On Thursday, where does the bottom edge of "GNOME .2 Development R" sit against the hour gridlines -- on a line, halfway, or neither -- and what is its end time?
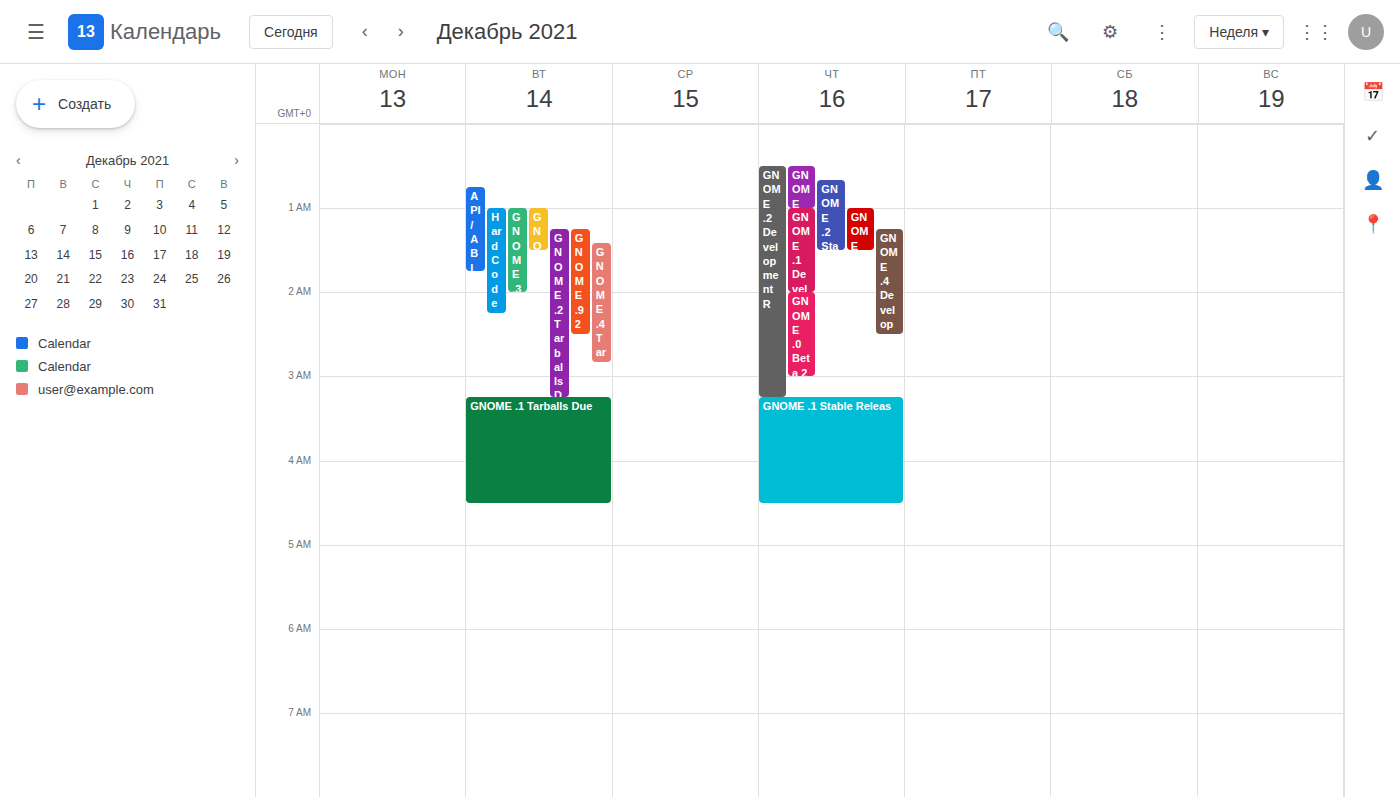
3:15 AM -- neither: a quarter of the way from the 3 AM line to the 4 AM line.